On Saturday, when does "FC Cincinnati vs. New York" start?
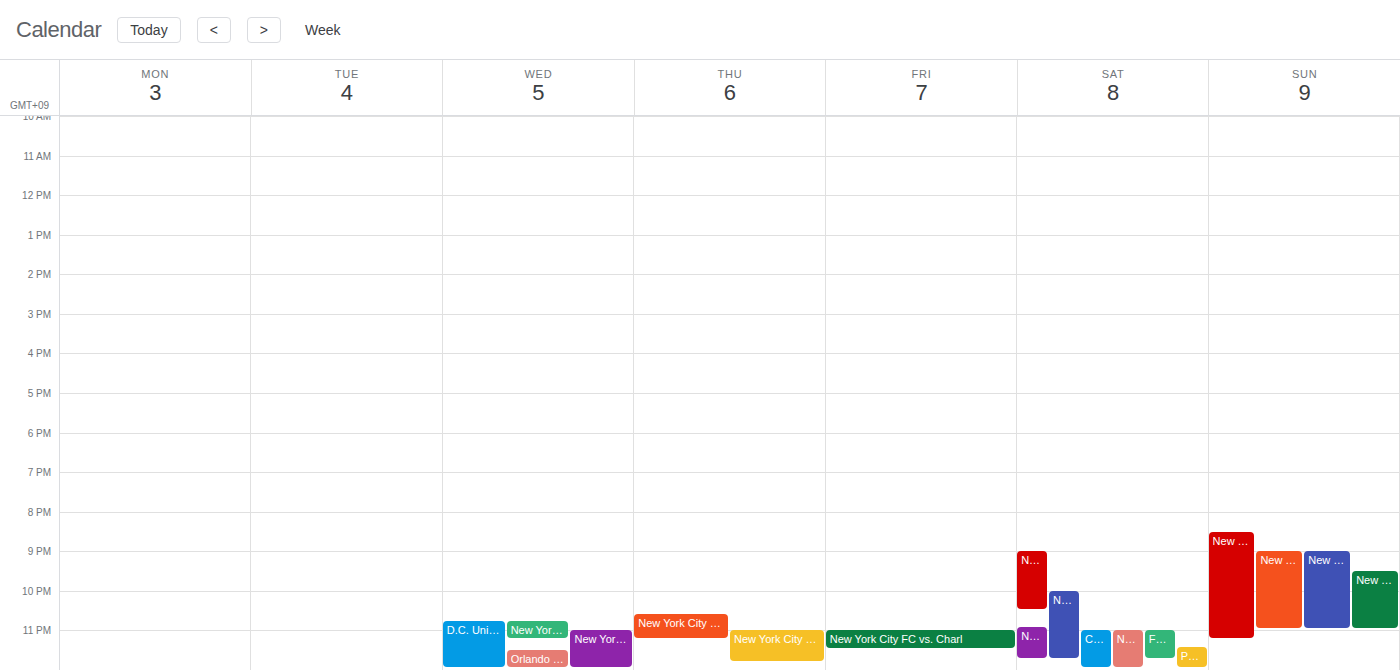
11:00 PM